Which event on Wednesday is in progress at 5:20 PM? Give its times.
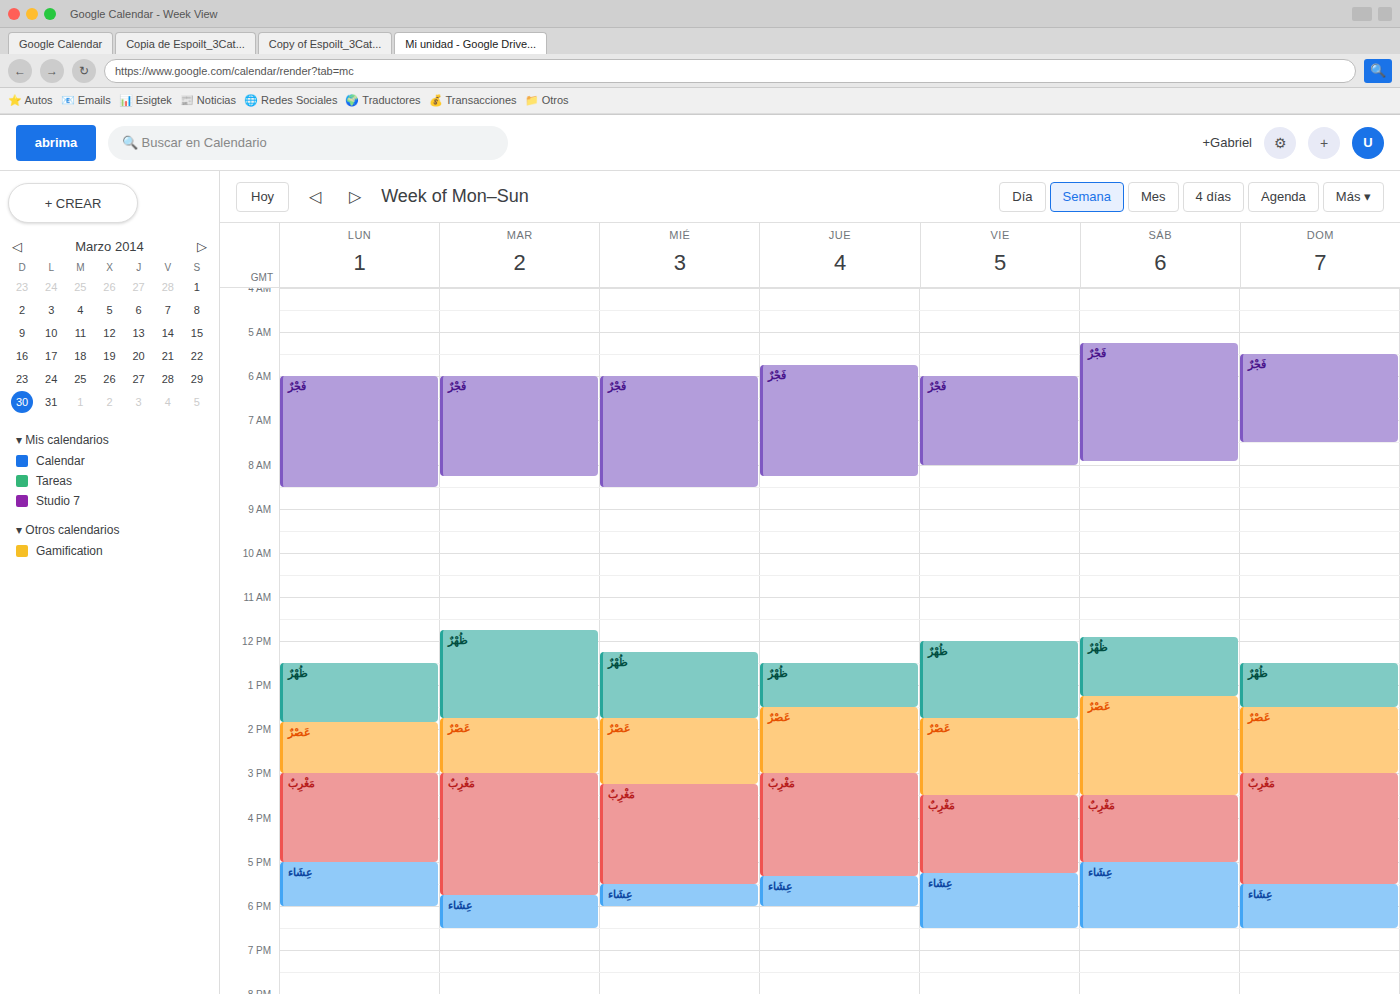
"مَغْرِبٌ", 3:15 PM to 5:30 PM